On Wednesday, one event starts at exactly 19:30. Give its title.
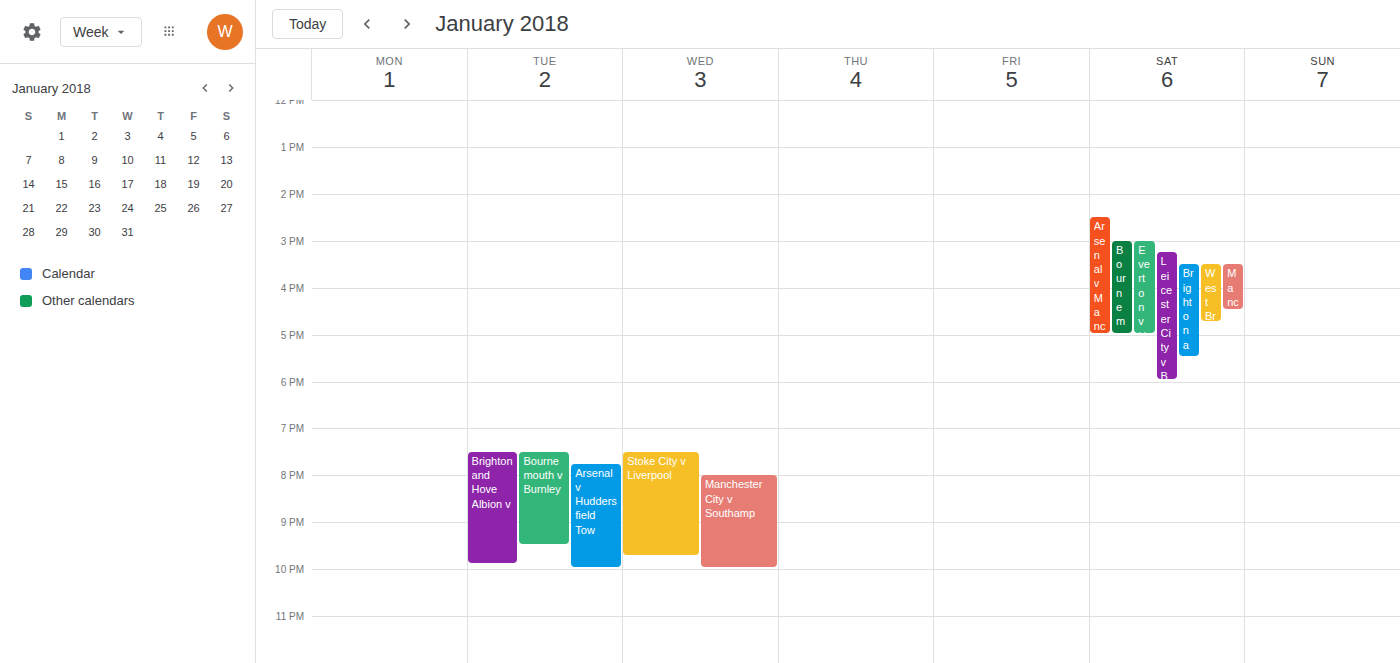
"Stoke City v Liverpool"